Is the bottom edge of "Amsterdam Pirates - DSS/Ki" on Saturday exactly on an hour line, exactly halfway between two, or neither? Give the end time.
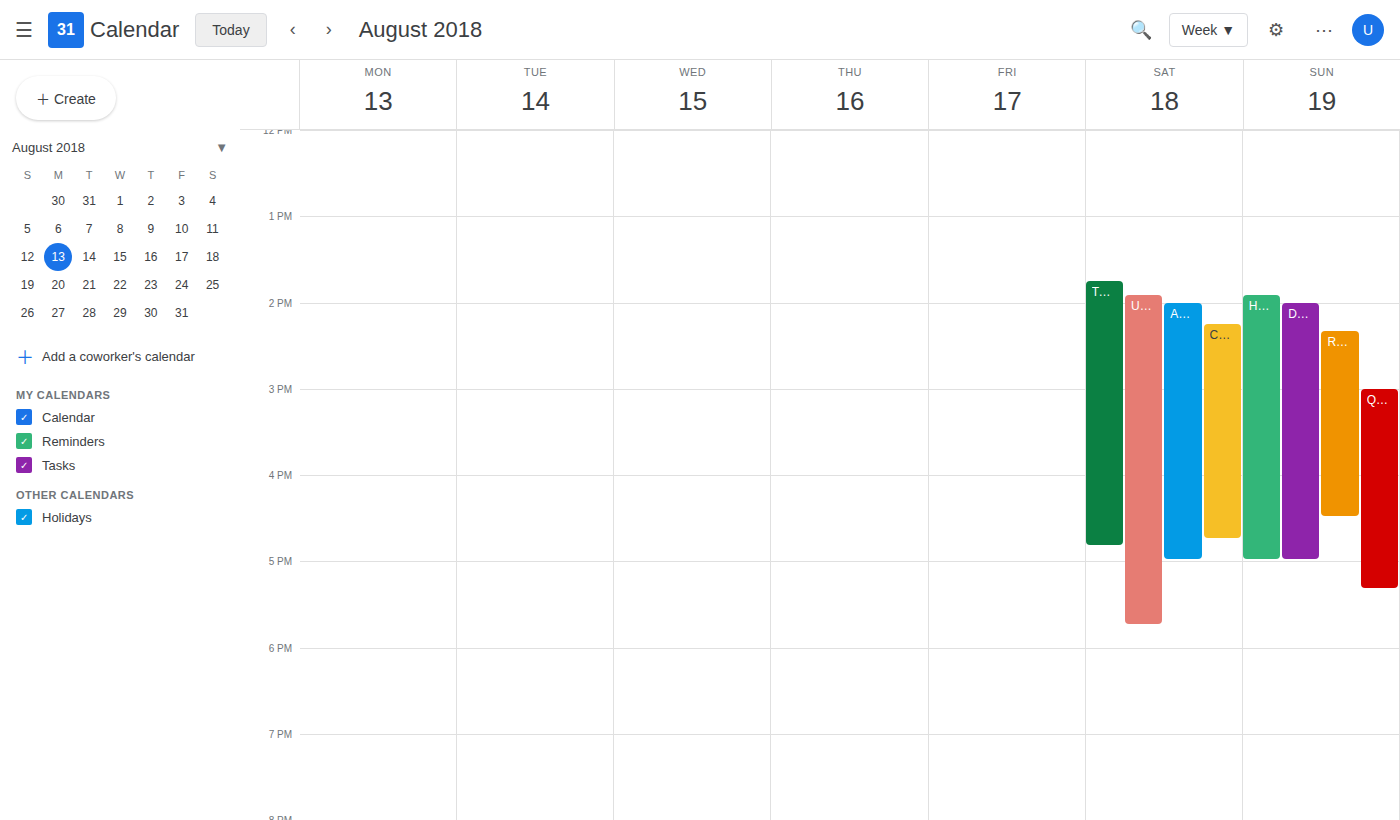
5:00 PM -- exactly on the 5 PM line.